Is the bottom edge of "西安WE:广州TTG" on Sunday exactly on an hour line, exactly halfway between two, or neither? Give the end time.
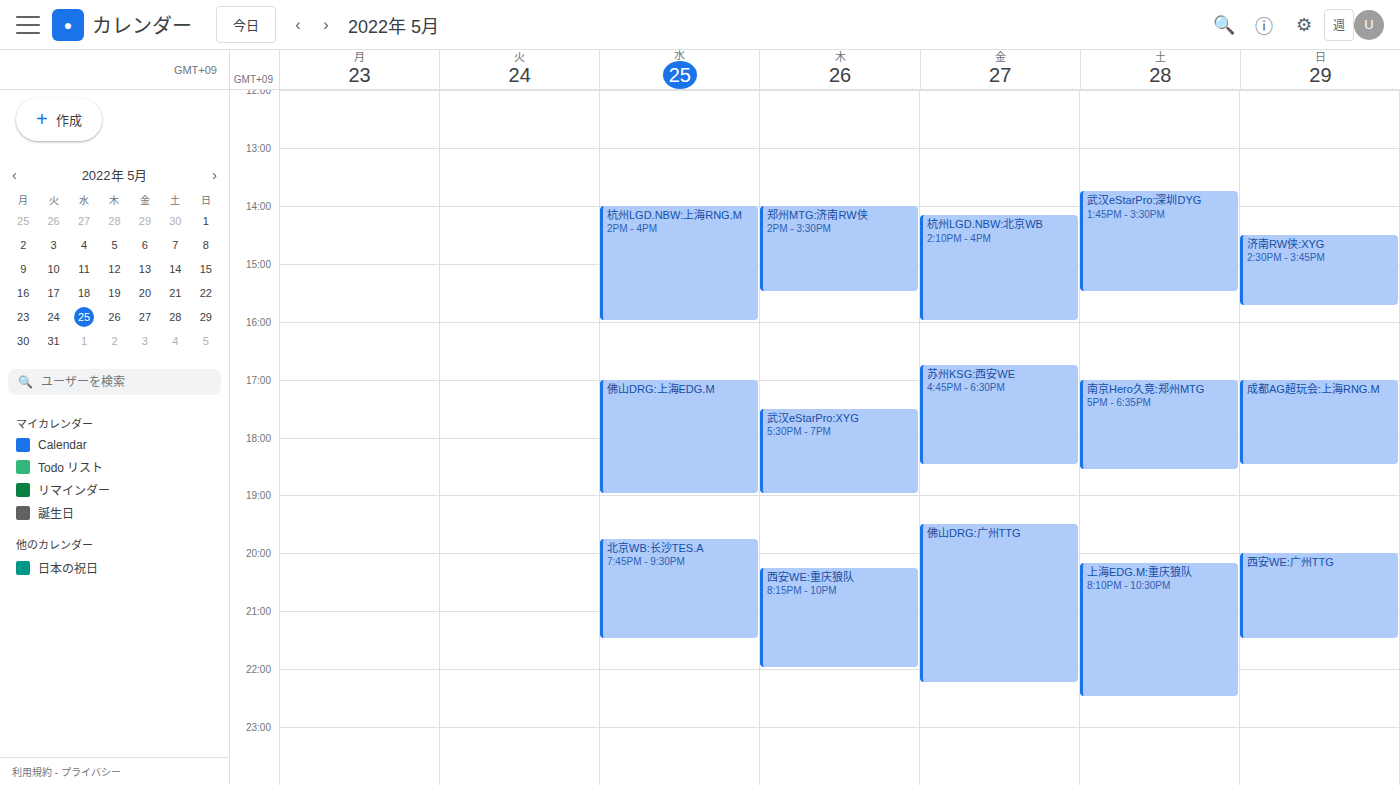
9:30 PM -- halfway between the 9 PM and 10 PM lines.